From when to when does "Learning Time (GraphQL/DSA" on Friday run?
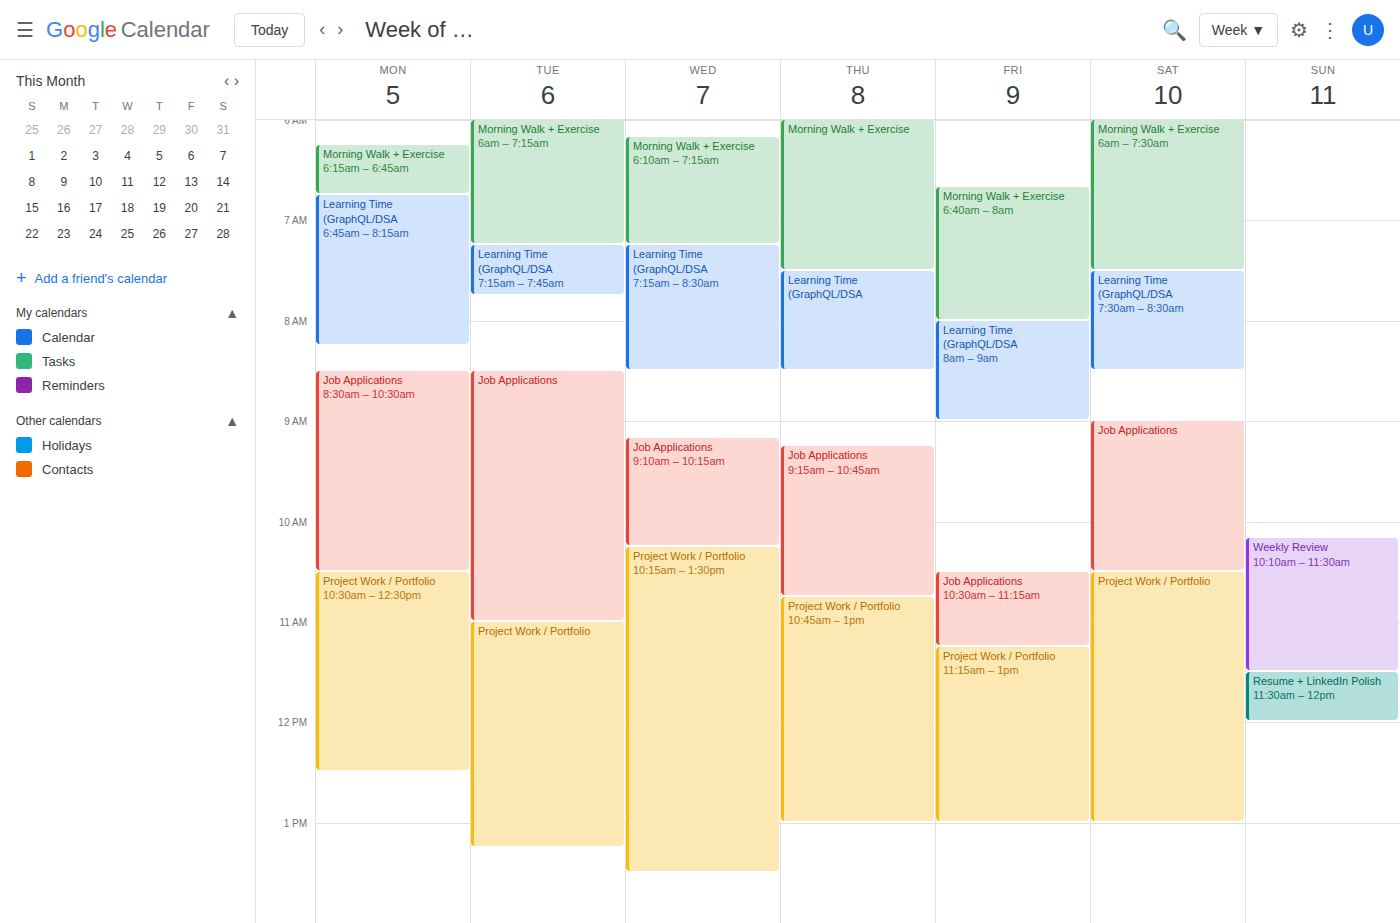
8:00 AM to 9:00 AM